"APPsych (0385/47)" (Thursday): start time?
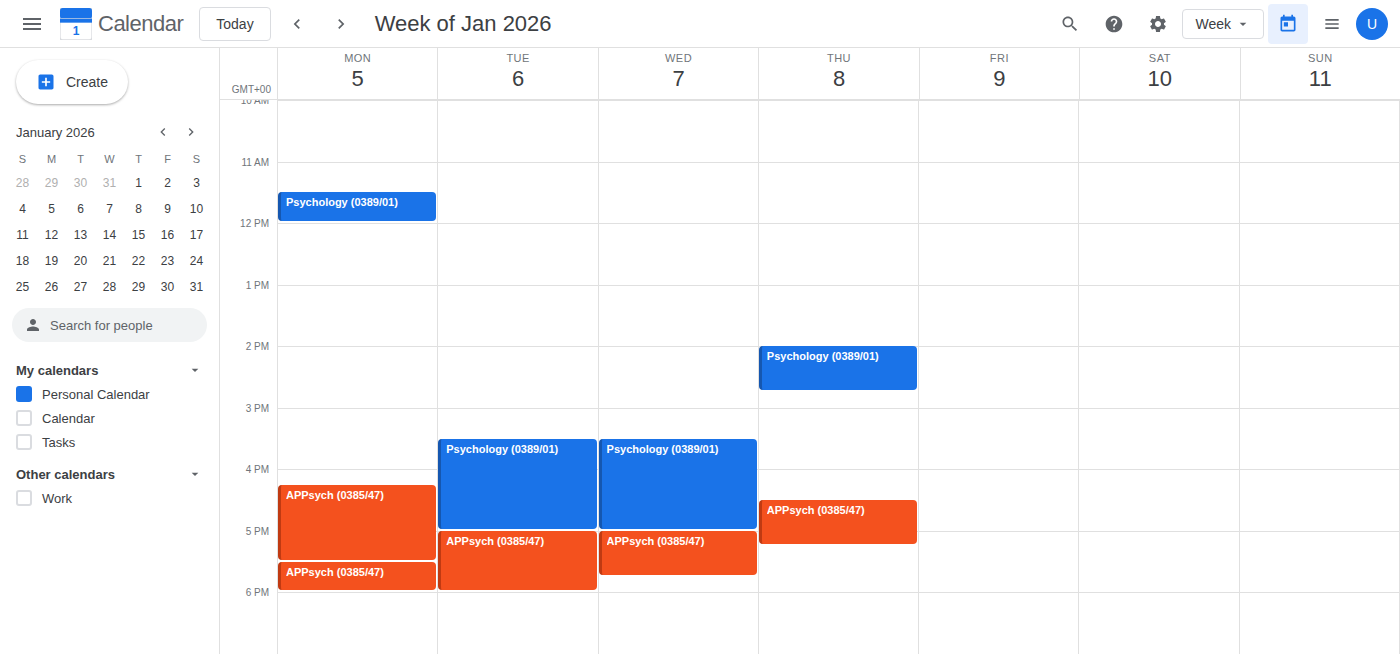
4:30 PM